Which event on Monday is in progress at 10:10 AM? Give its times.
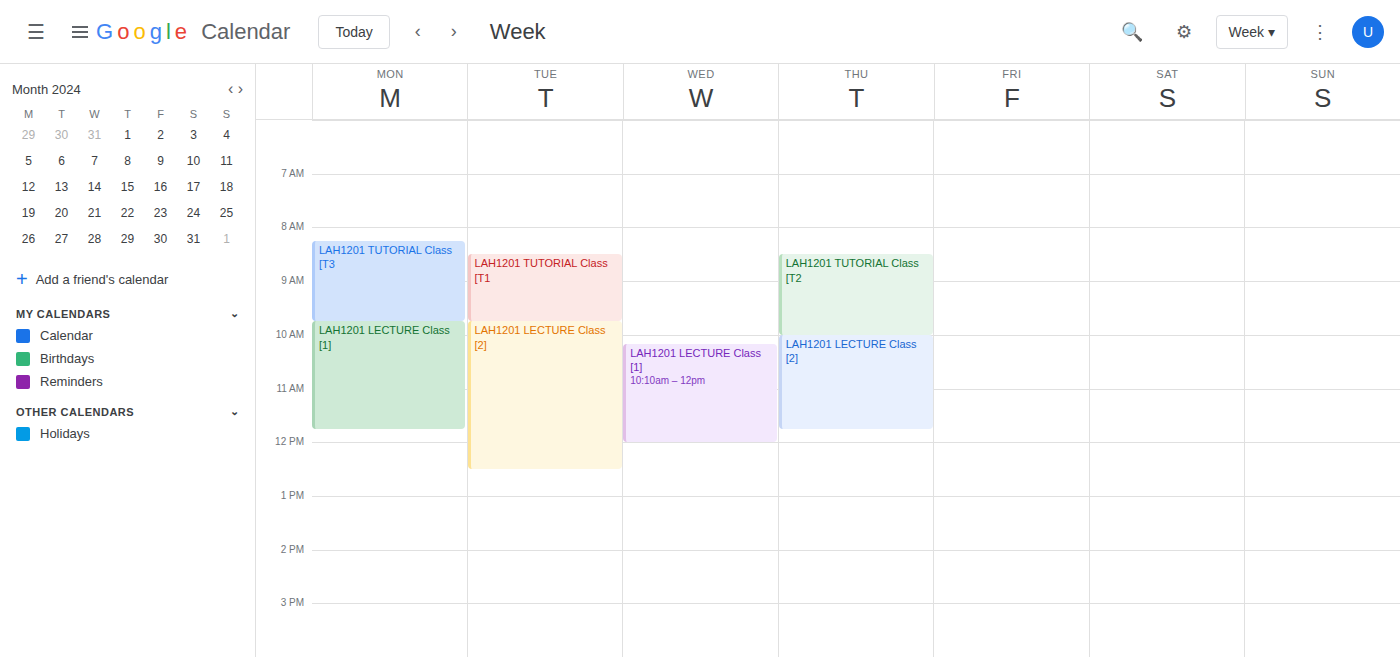
"LAH1201 LECTURE Class [1]", 9:45 AM to 11:45 AM